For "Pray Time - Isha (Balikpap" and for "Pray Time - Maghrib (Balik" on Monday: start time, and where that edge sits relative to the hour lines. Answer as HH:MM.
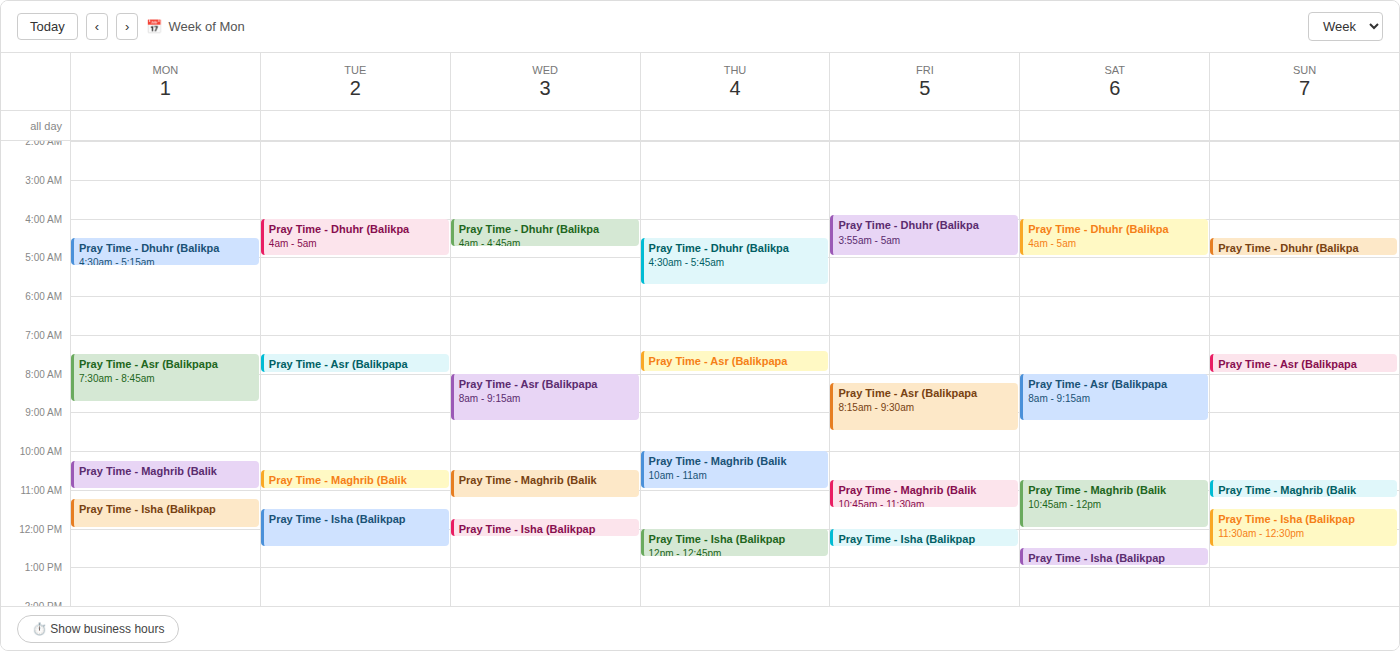
"Pray Time - Isha (Balikpap": 11:15, neither: a quarter of the way from the 11:00 line to the 12:00 line. "Pray Time - Maghrib (Balik": 10:15, neither: a quarter of the way from the 10:00 line to the 11:00 line.